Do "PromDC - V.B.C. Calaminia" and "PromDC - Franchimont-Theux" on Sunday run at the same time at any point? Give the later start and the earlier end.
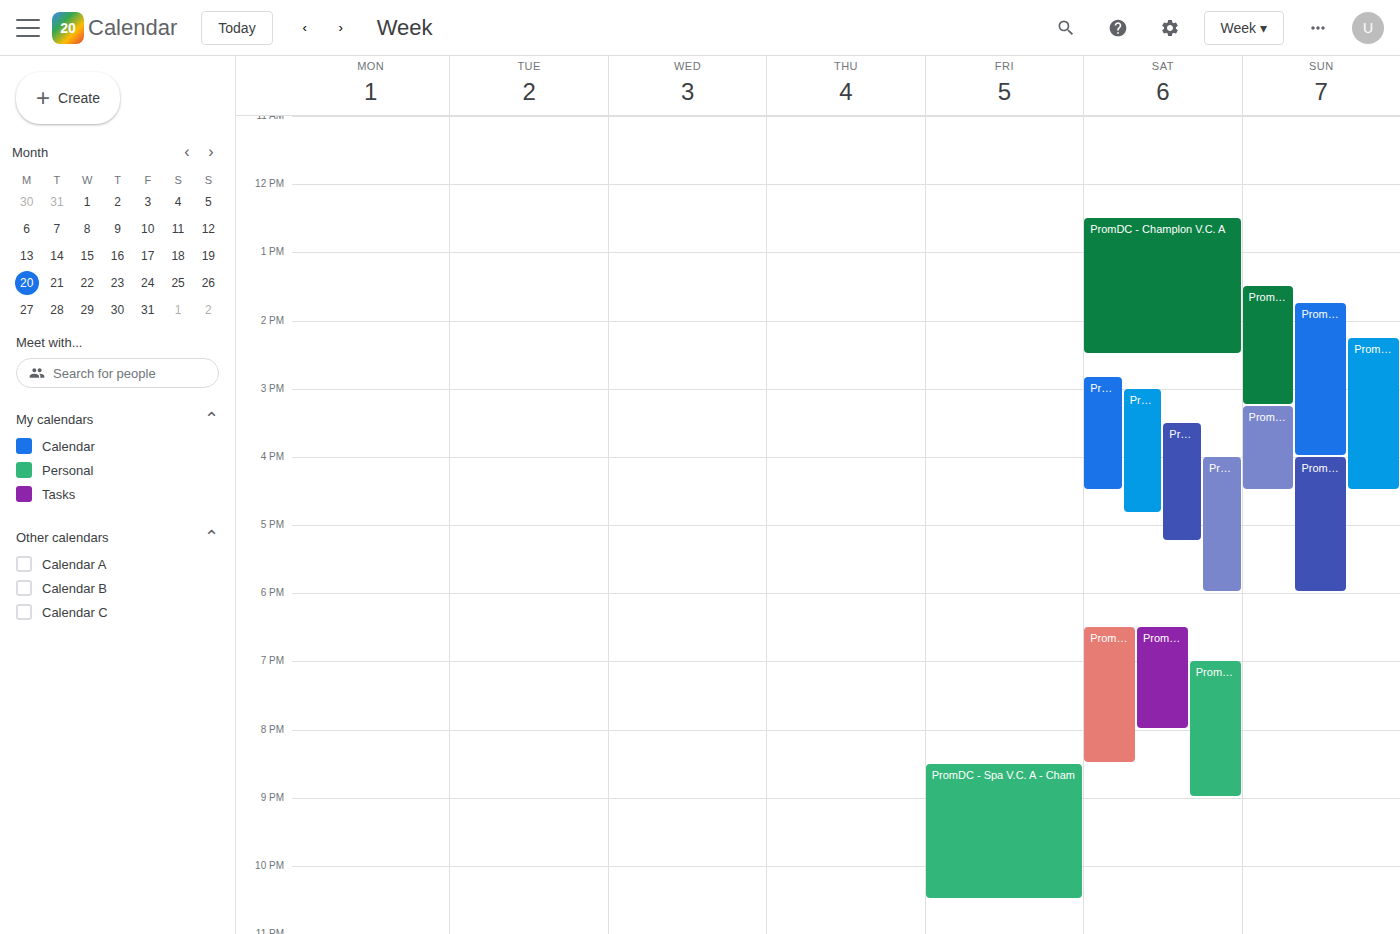
"PromDC - Franchimont-Theux" starts at 4:00 PM, before "PromDC - V.B.C. Calaminia" ends at 4:30 PM -- they overlap.